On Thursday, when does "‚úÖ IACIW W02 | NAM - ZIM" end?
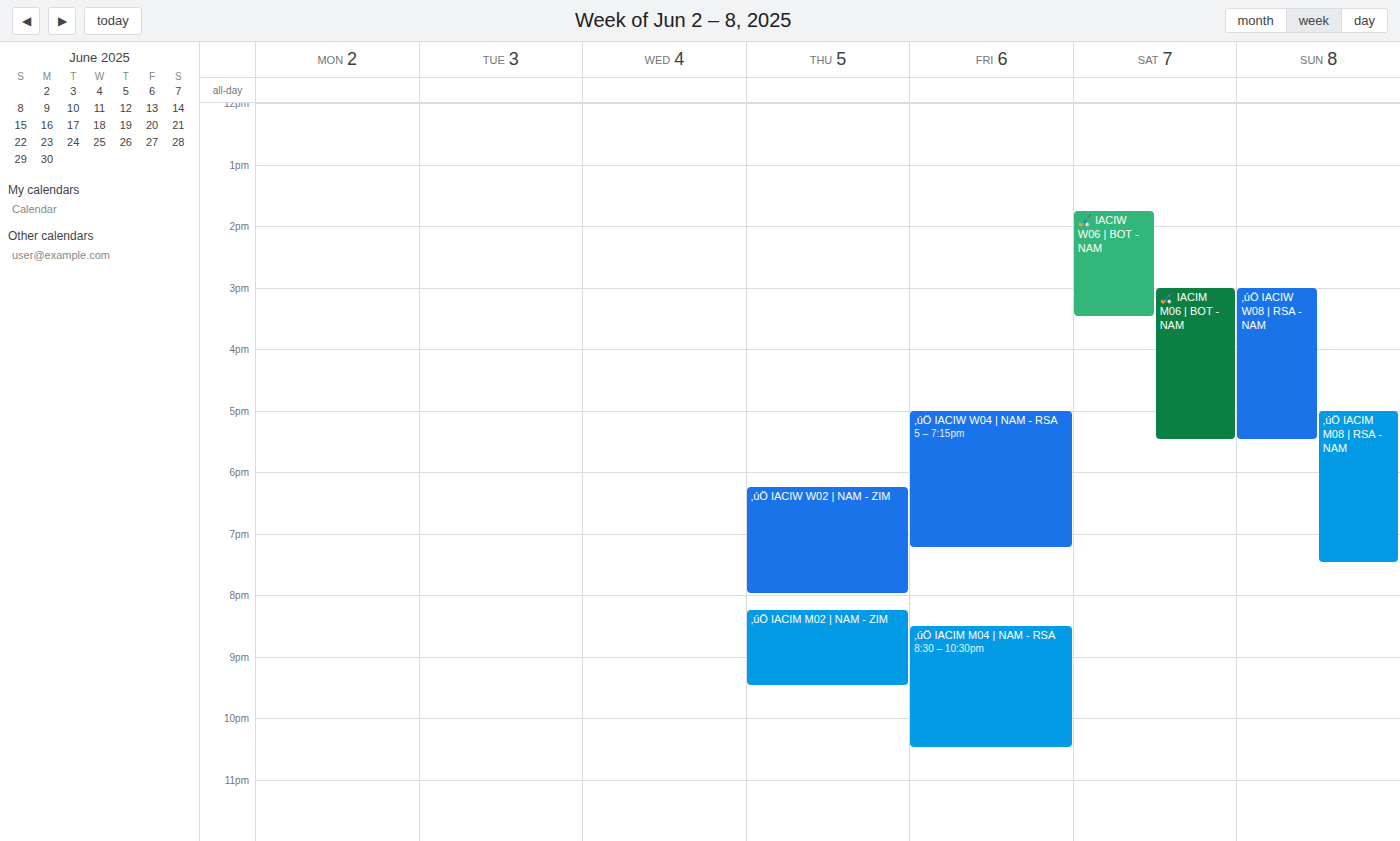
20:00